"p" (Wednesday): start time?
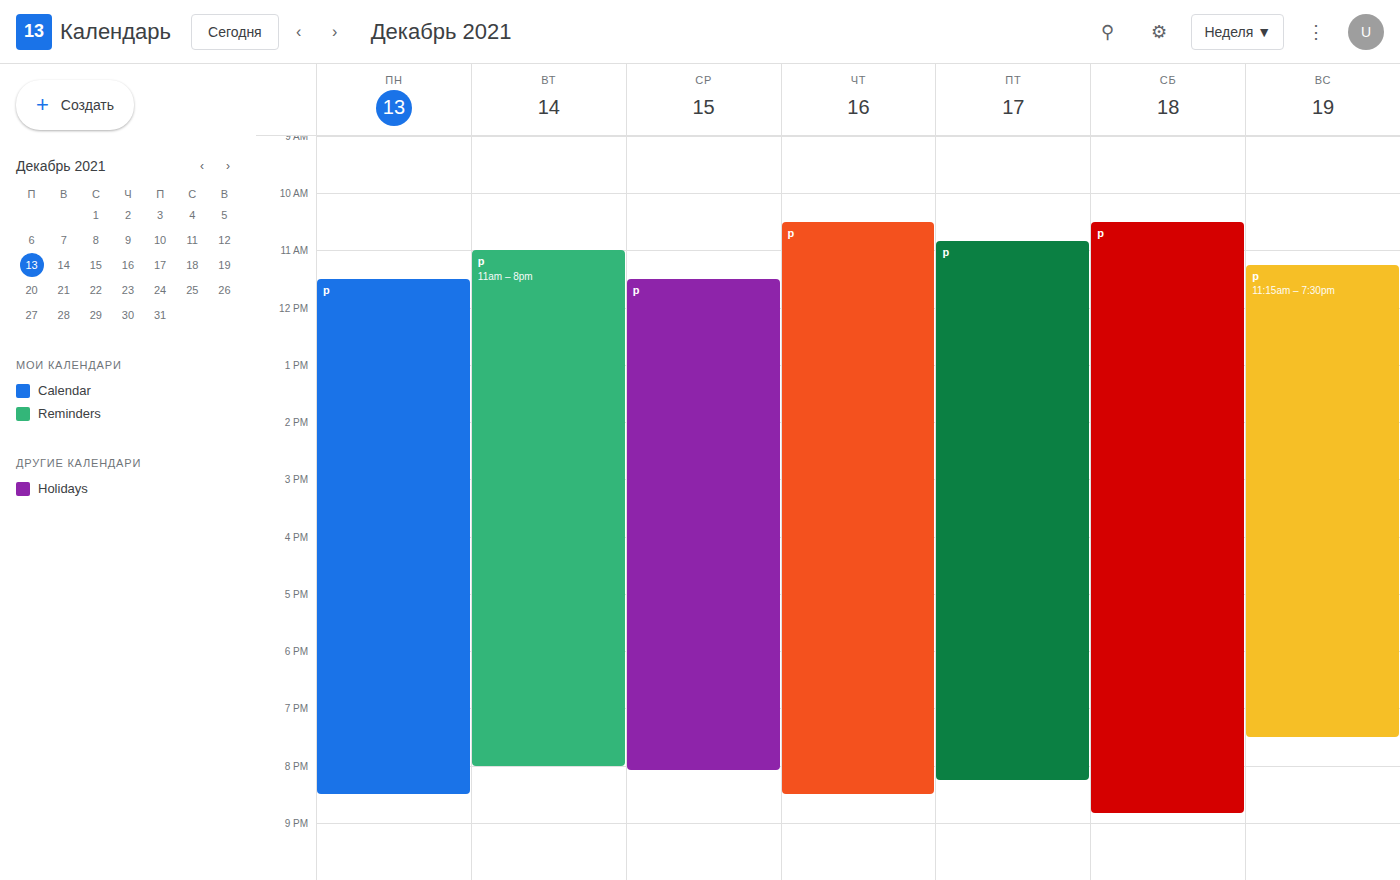
11:30 AM